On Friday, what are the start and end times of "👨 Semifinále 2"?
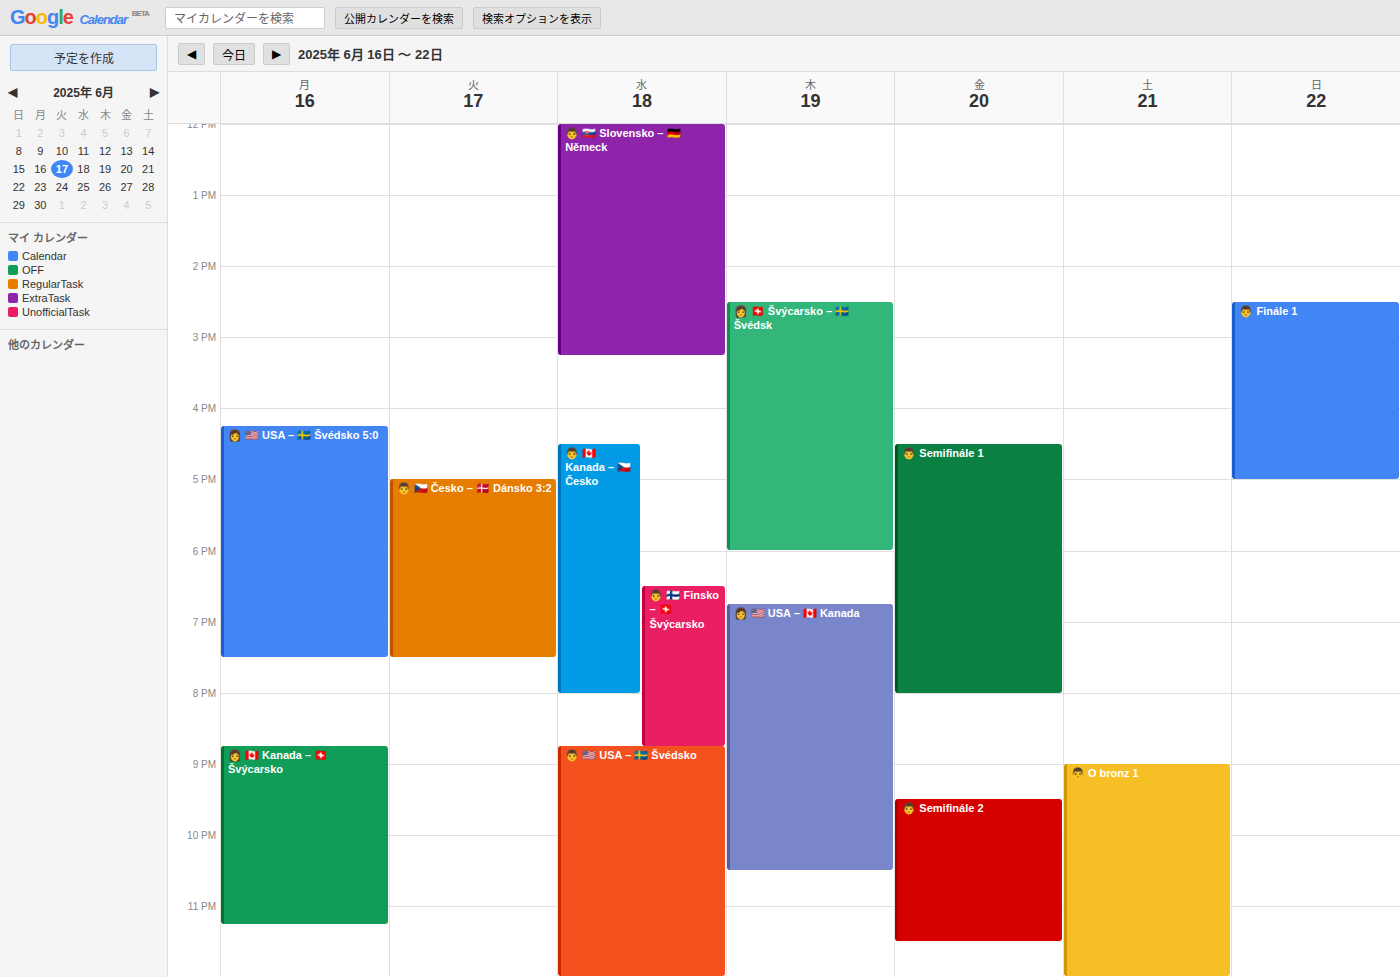
9:30 PM to 11:30 PM